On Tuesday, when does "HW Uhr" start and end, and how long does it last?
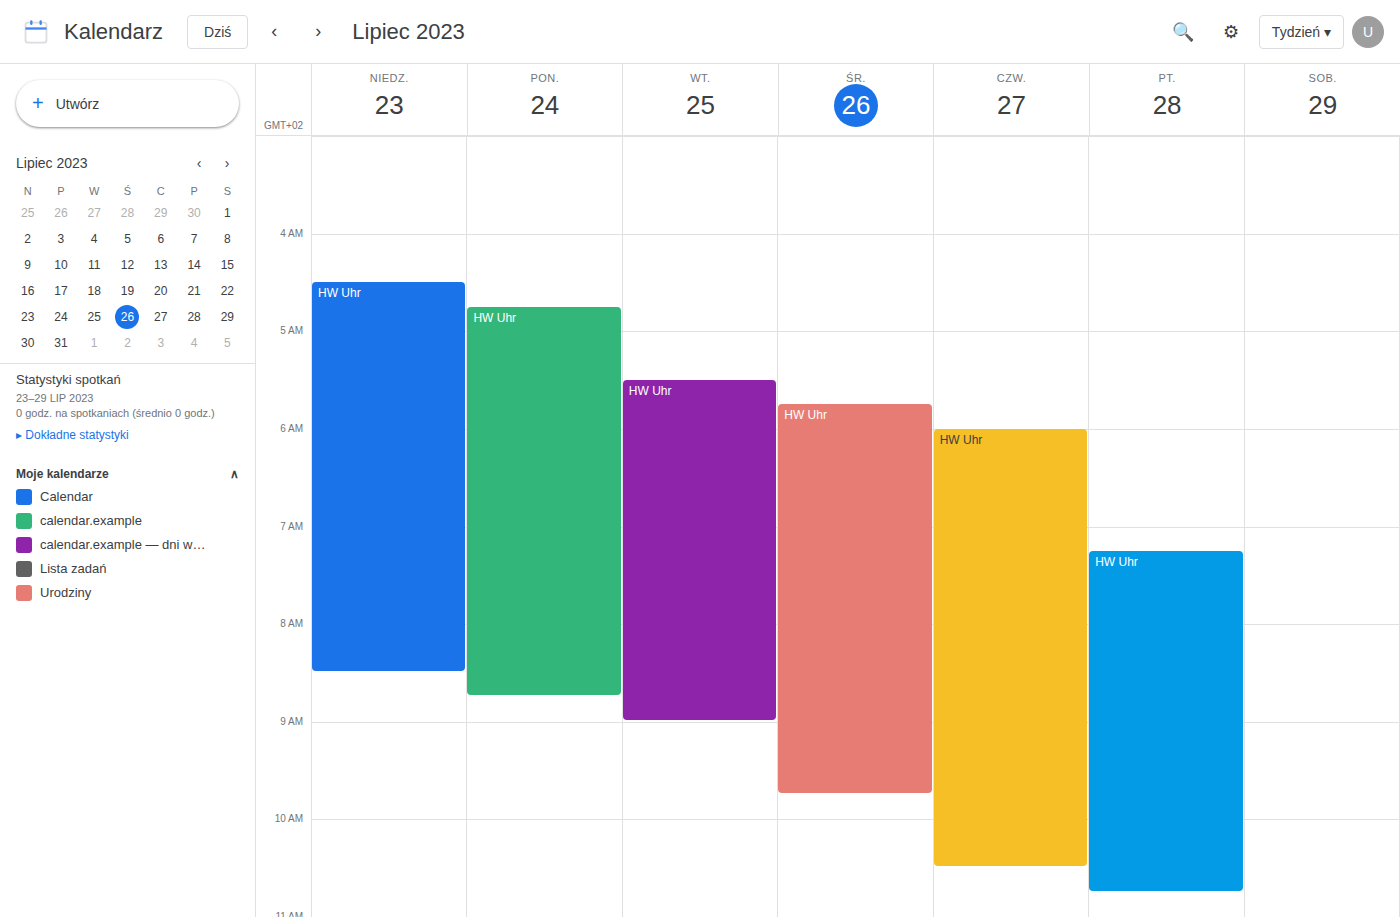
5:30 AM to 9:00 AM, 3 hours 30 minutes